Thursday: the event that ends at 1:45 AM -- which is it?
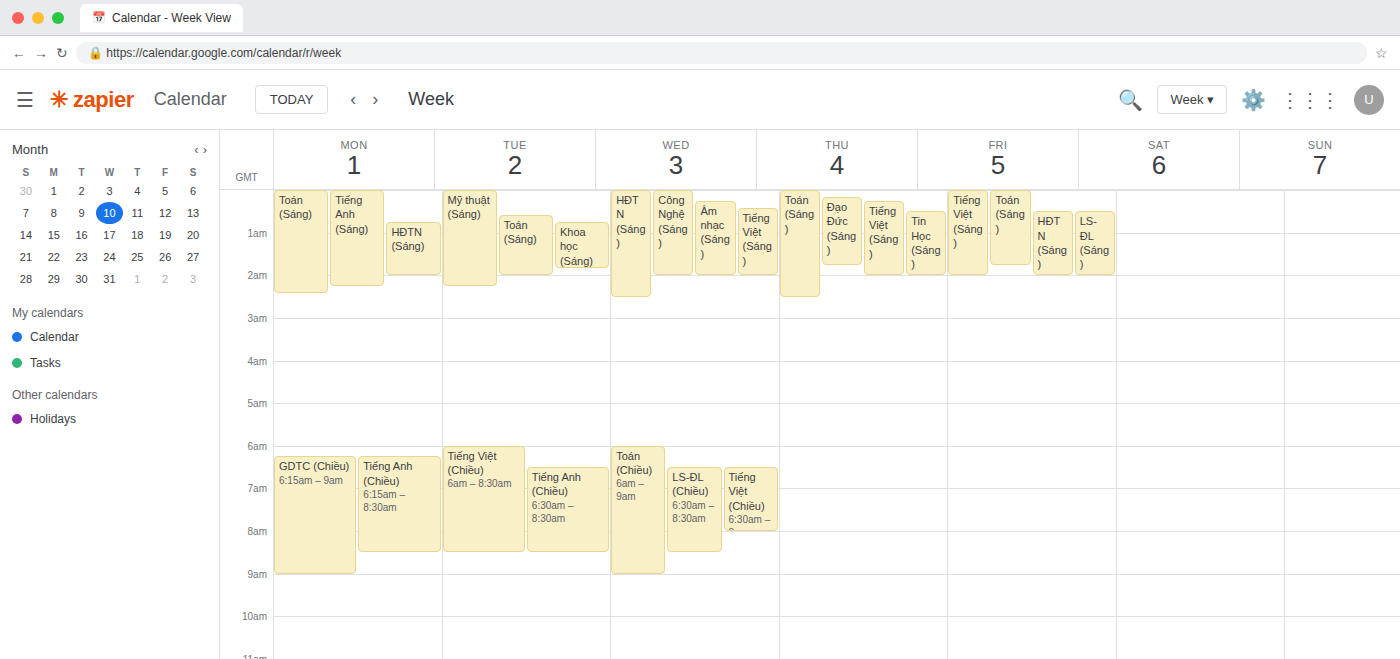
"Đạo Đức (Sáng)"